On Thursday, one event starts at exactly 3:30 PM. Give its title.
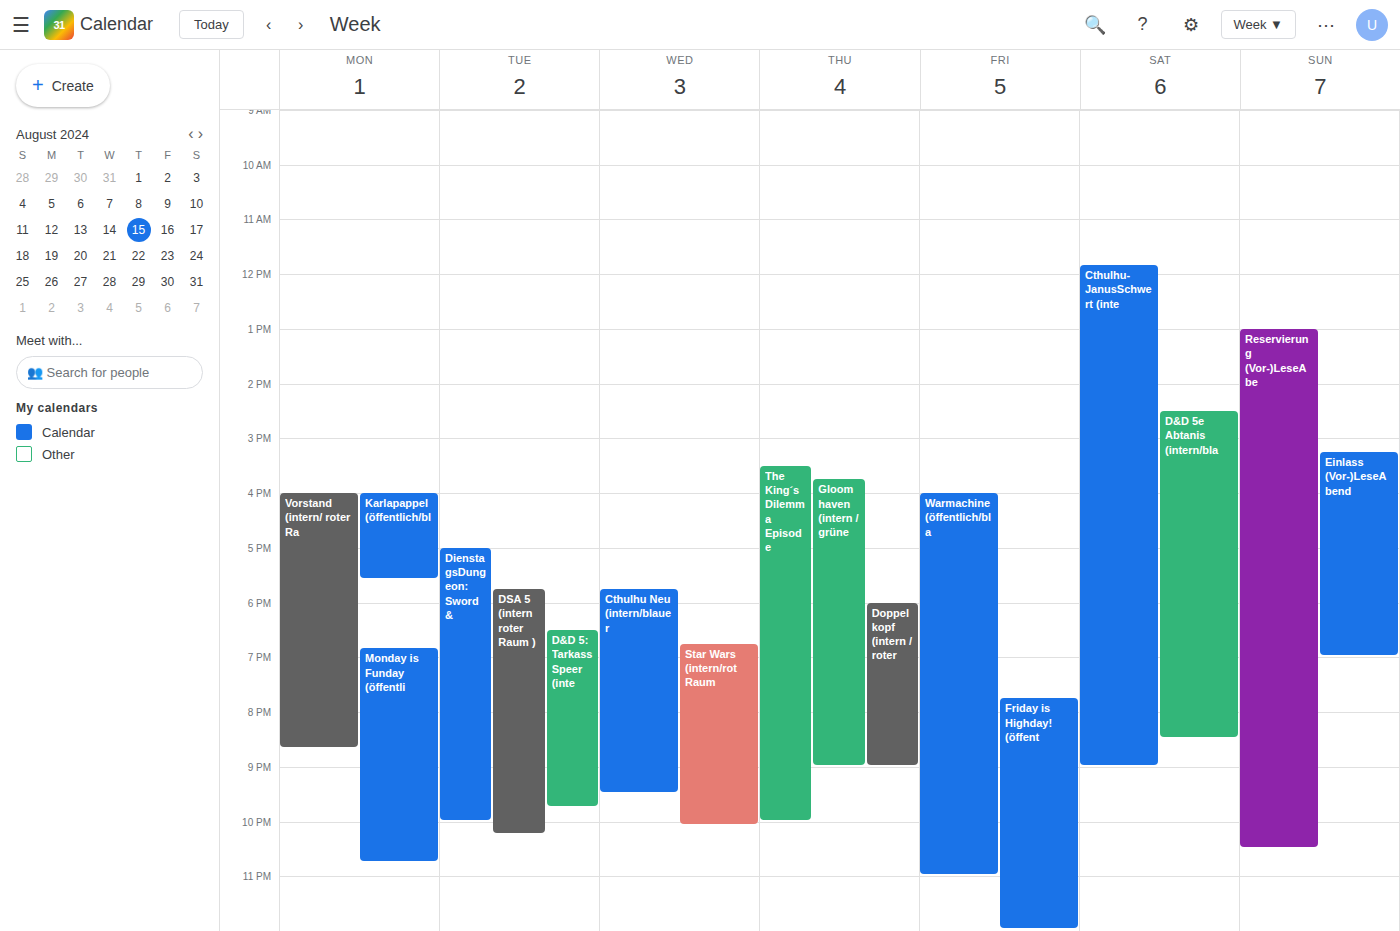
"The King´s Dilemma Episode"